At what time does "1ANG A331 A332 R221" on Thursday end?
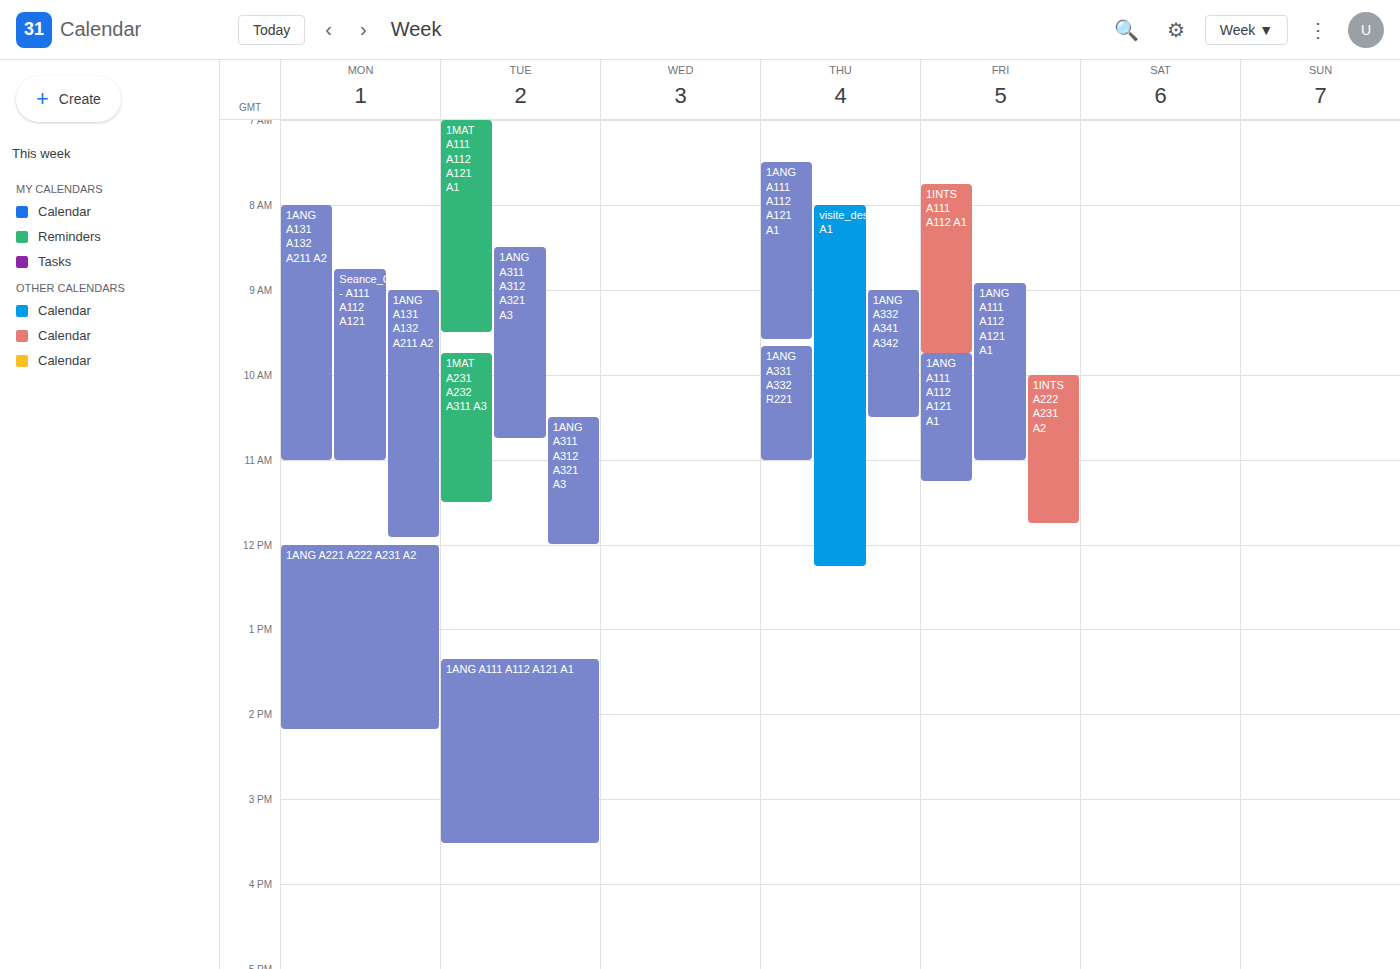
11:00 AM